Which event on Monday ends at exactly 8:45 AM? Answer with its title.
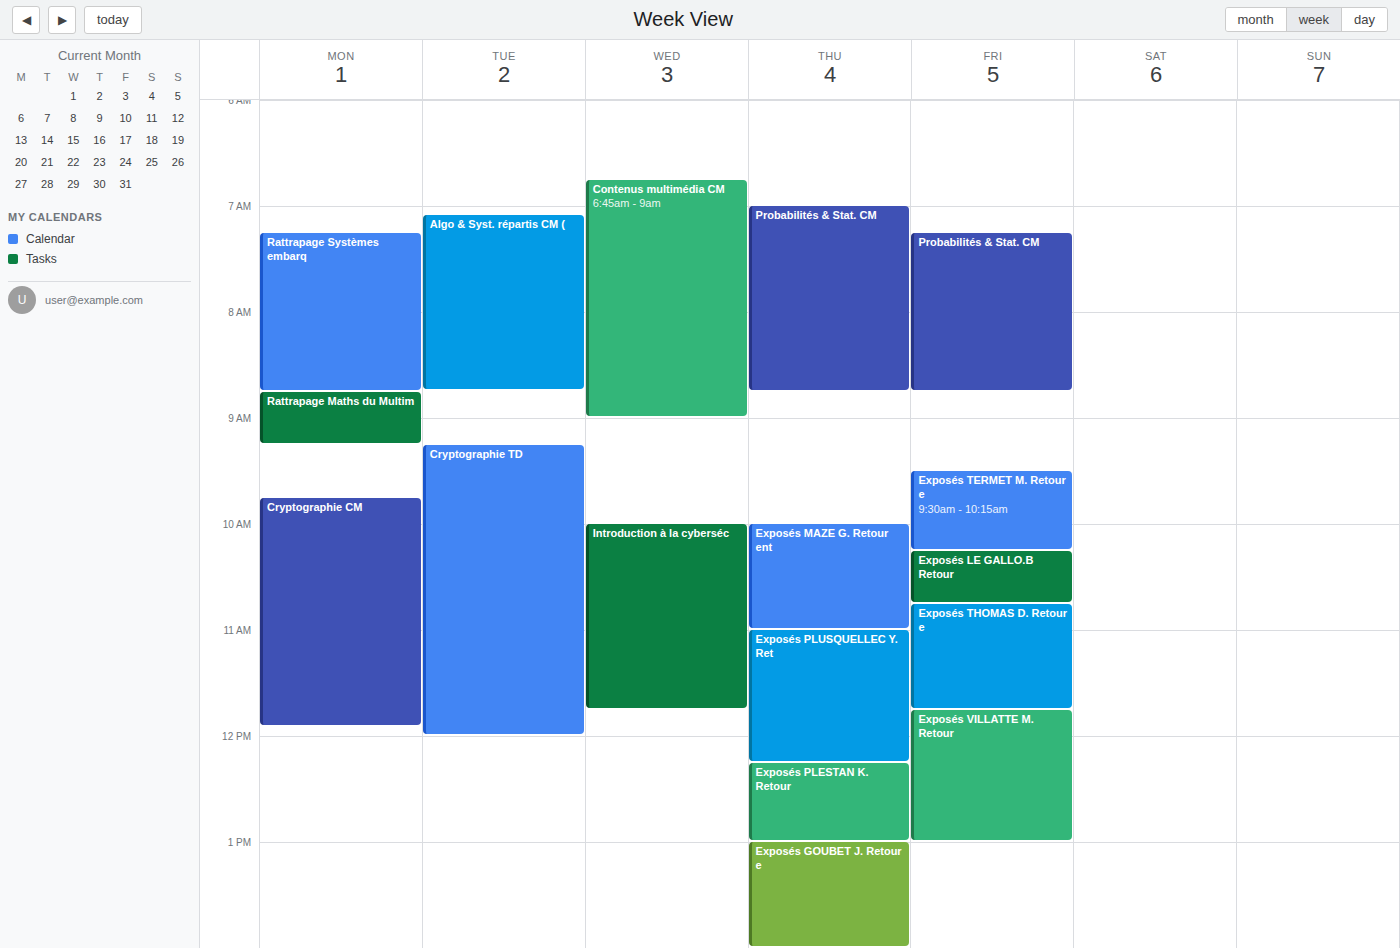
"Rattrapage Systèmes embarq"